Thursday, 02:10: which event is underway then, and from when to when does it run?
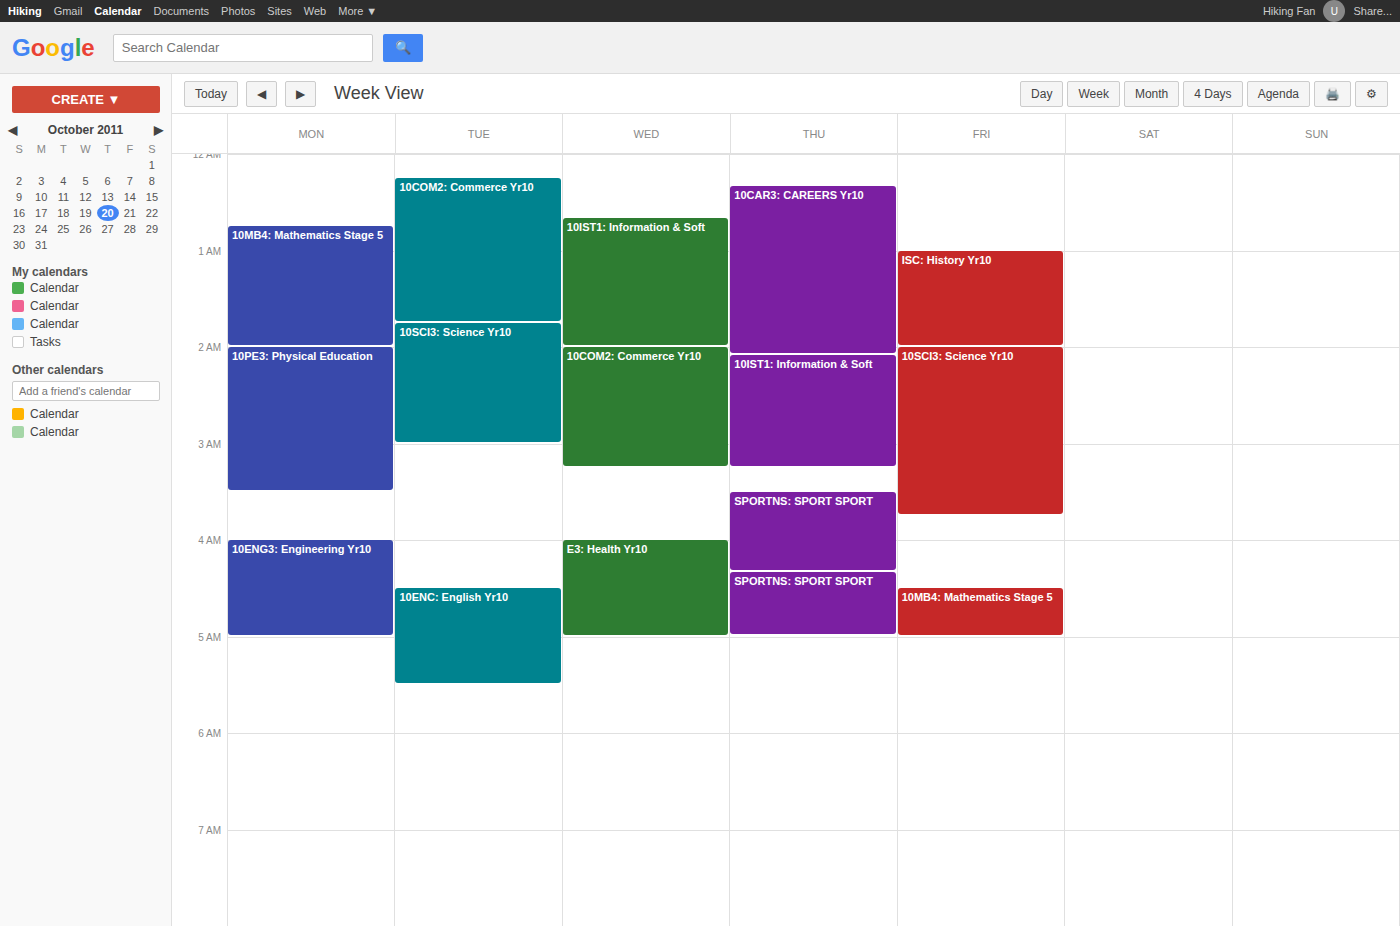
"10IST1: Information & Soft", 02:05 to 03:15